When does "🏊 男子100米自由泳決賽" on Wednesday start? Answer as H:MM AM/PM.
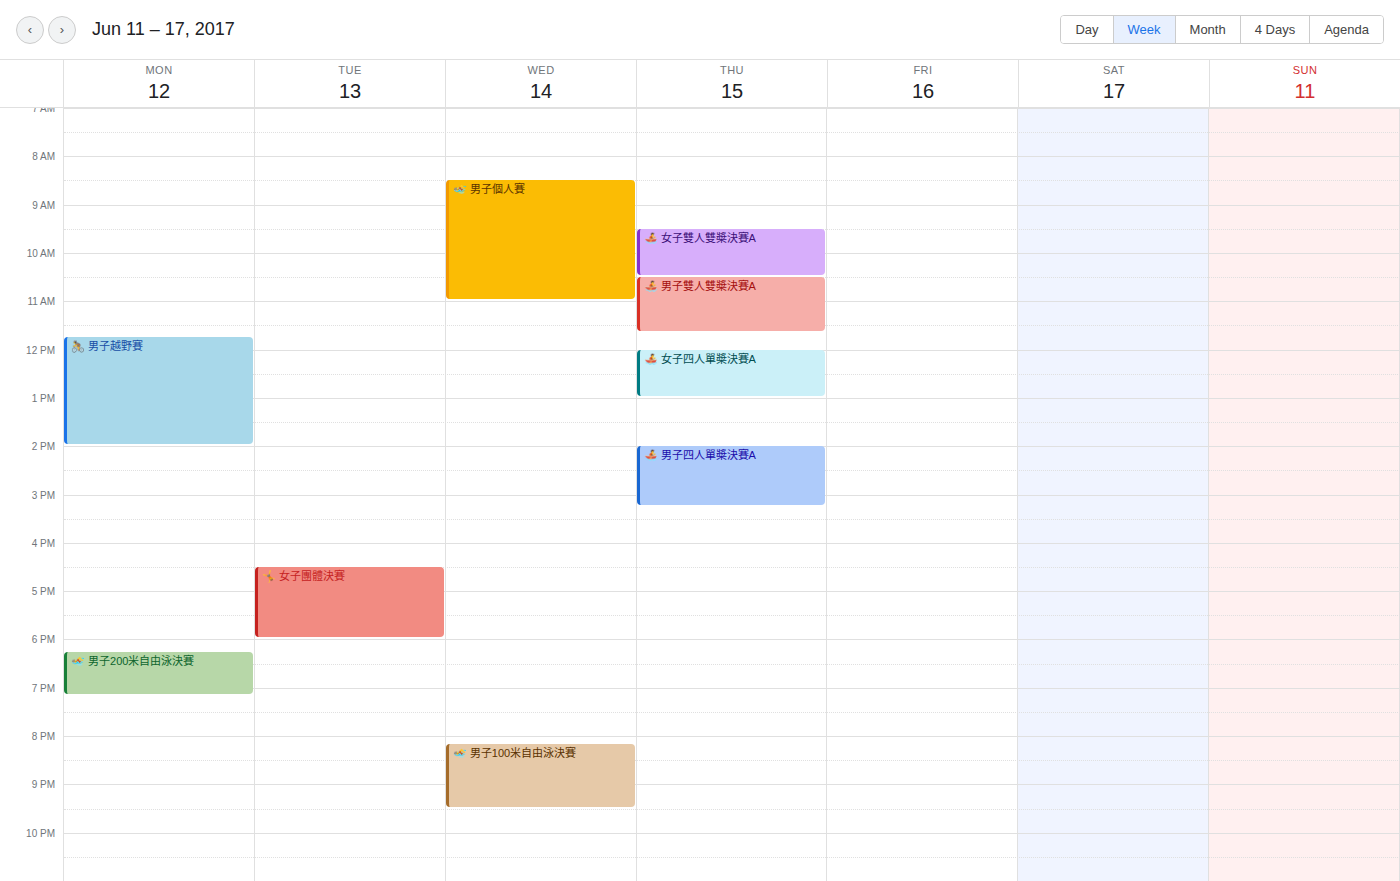
8:10 PM